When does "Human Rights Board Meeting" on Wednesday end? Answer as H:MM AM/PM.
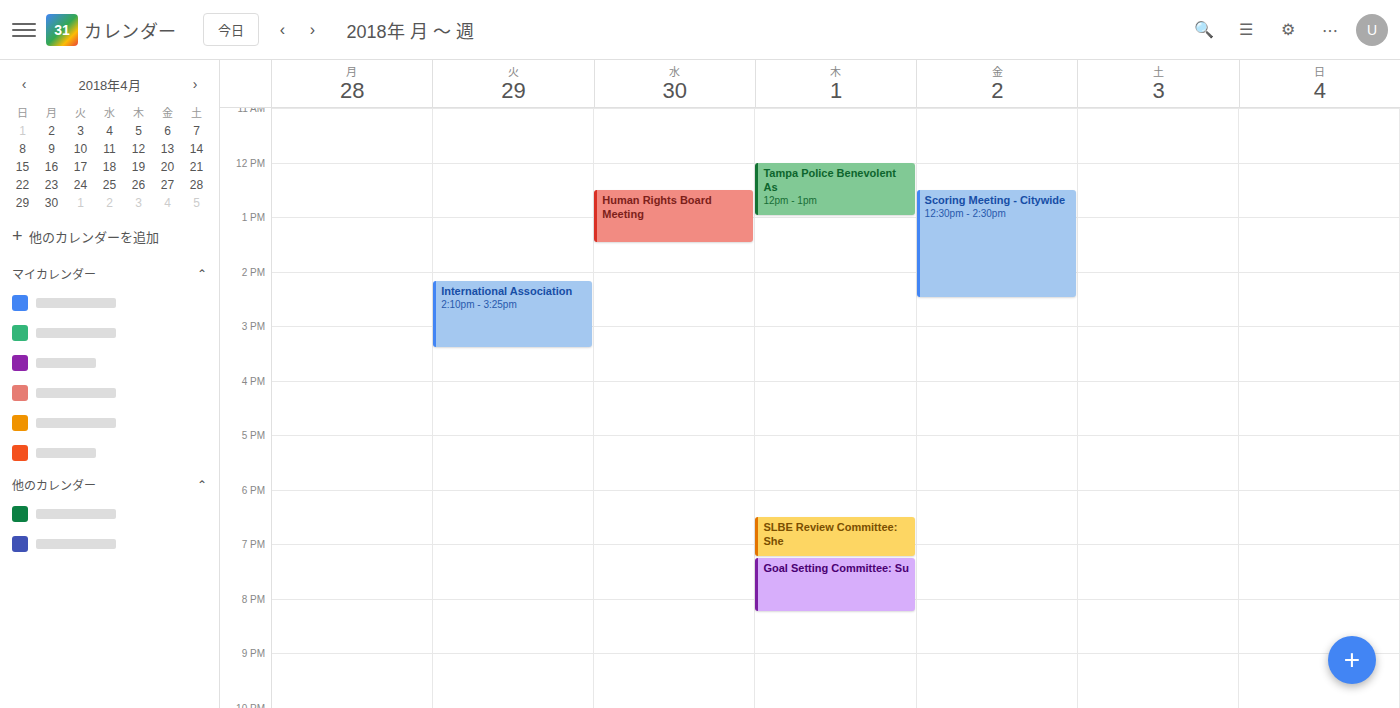
1:30 PM